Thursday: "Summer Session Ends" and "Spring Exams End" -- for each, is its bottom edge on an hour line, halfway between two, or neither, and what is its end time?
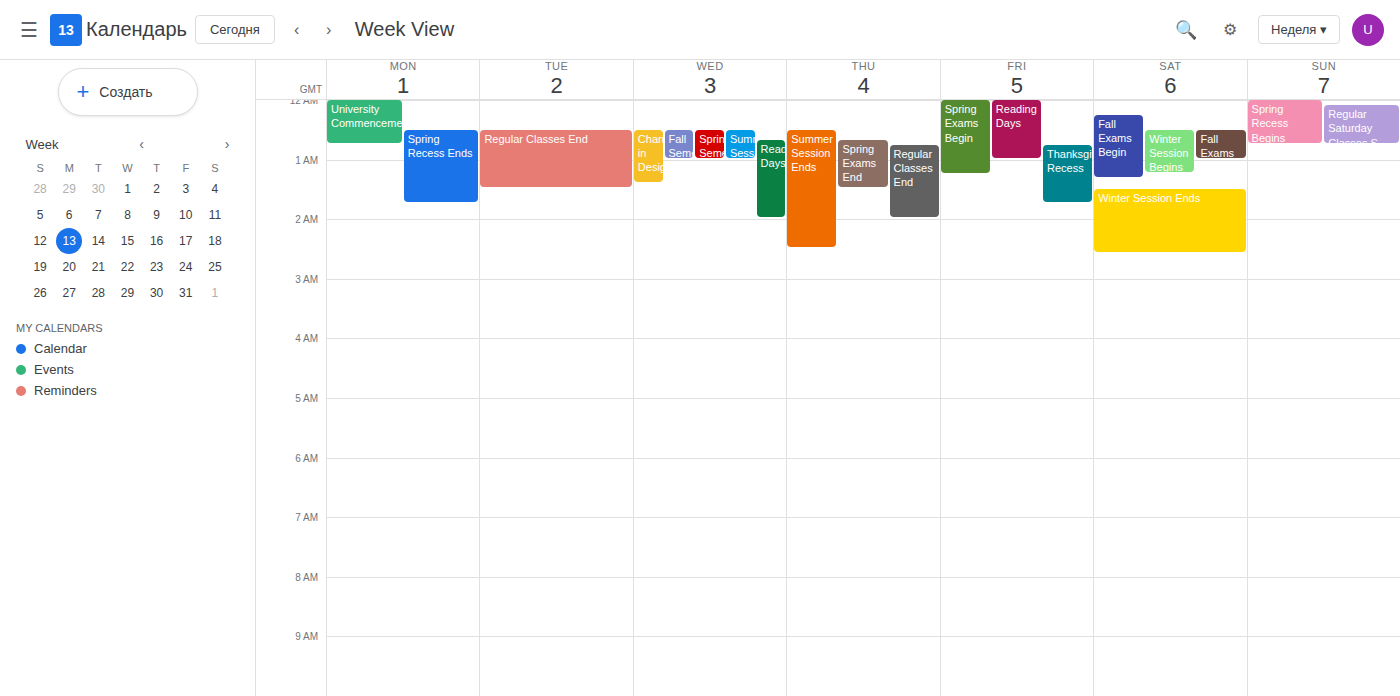
"Summer Session Ends": 02:30, halfway between the 02:00 and 03:00 lines. "Spring Exams End": 01:30, halfway between the 01:00 and 02:00 lines.